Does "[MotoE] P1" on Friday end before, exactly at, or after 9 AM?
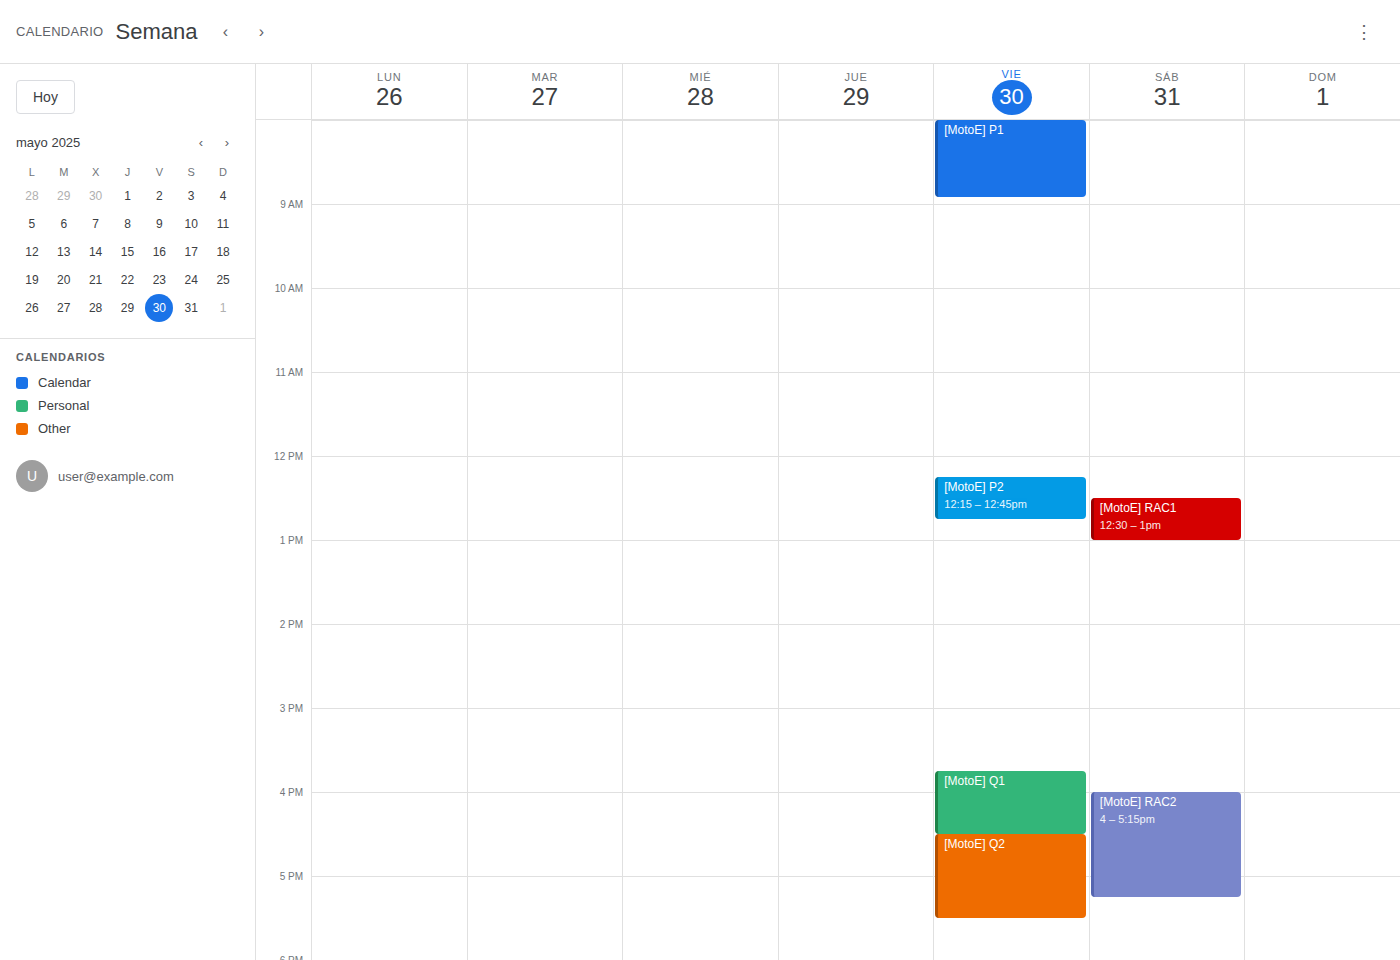
8:55 AM -- before 9 AM, 5 minutes above the 9 AM line.